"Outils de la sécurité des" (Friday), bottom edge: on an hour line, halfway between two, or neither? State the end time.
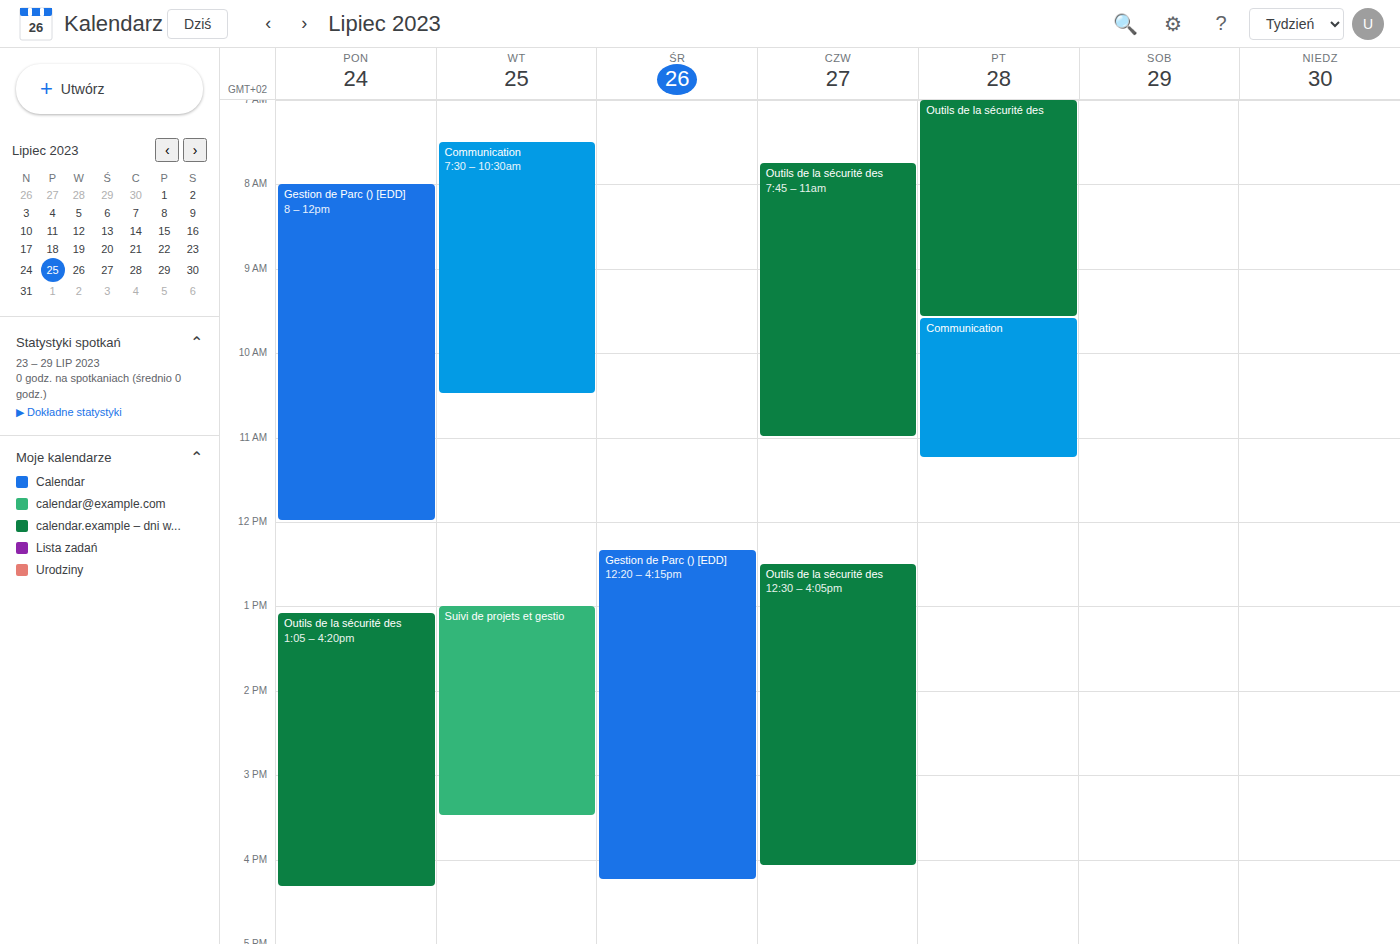
9:35 AM -- neither: 35 minutes below the 9 AM line and 25 minutes above the 10 AM line.